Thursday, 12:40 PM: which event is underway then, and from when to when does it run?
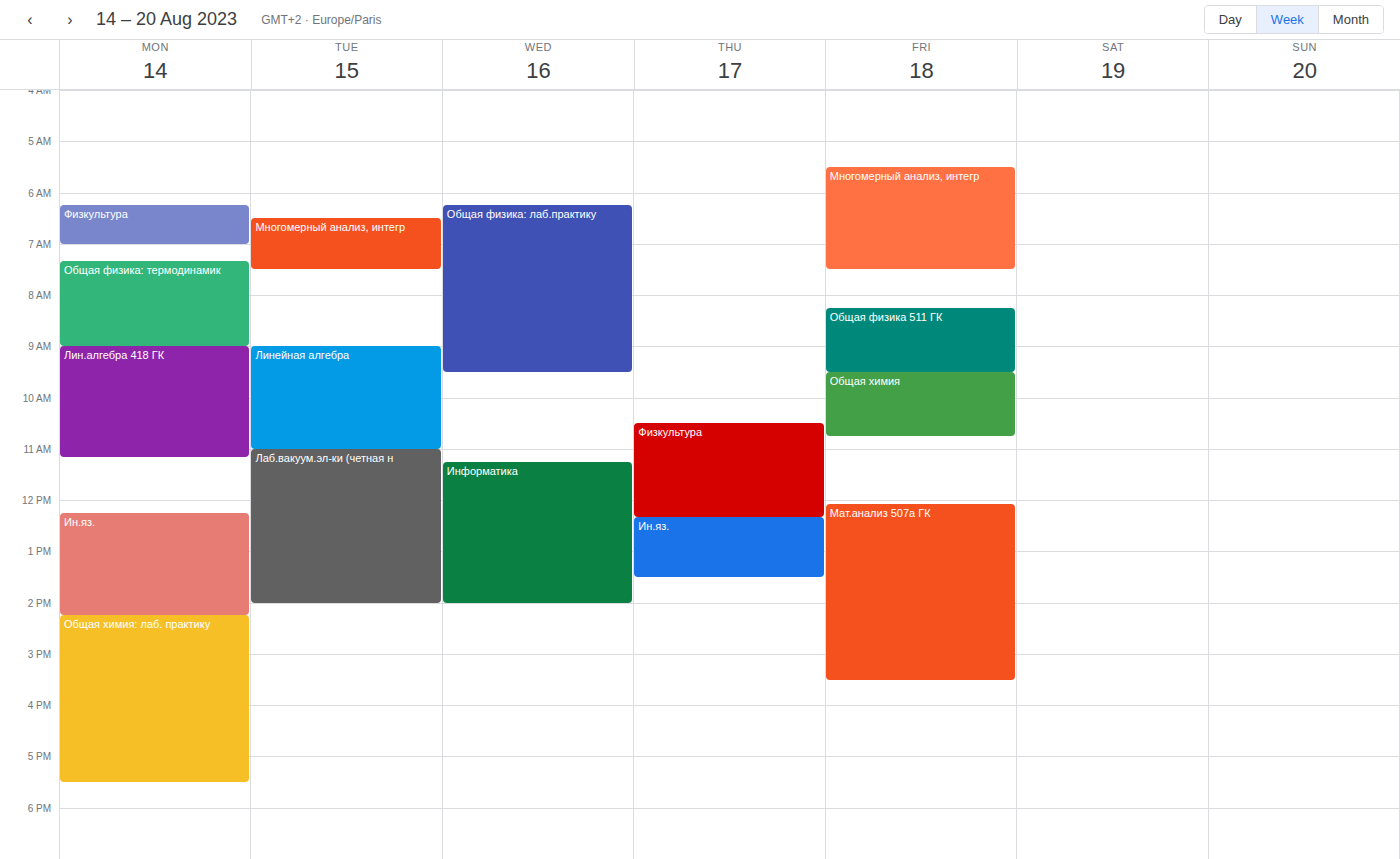
"Ин.яз.", 12:20 PM to 1:30 PM